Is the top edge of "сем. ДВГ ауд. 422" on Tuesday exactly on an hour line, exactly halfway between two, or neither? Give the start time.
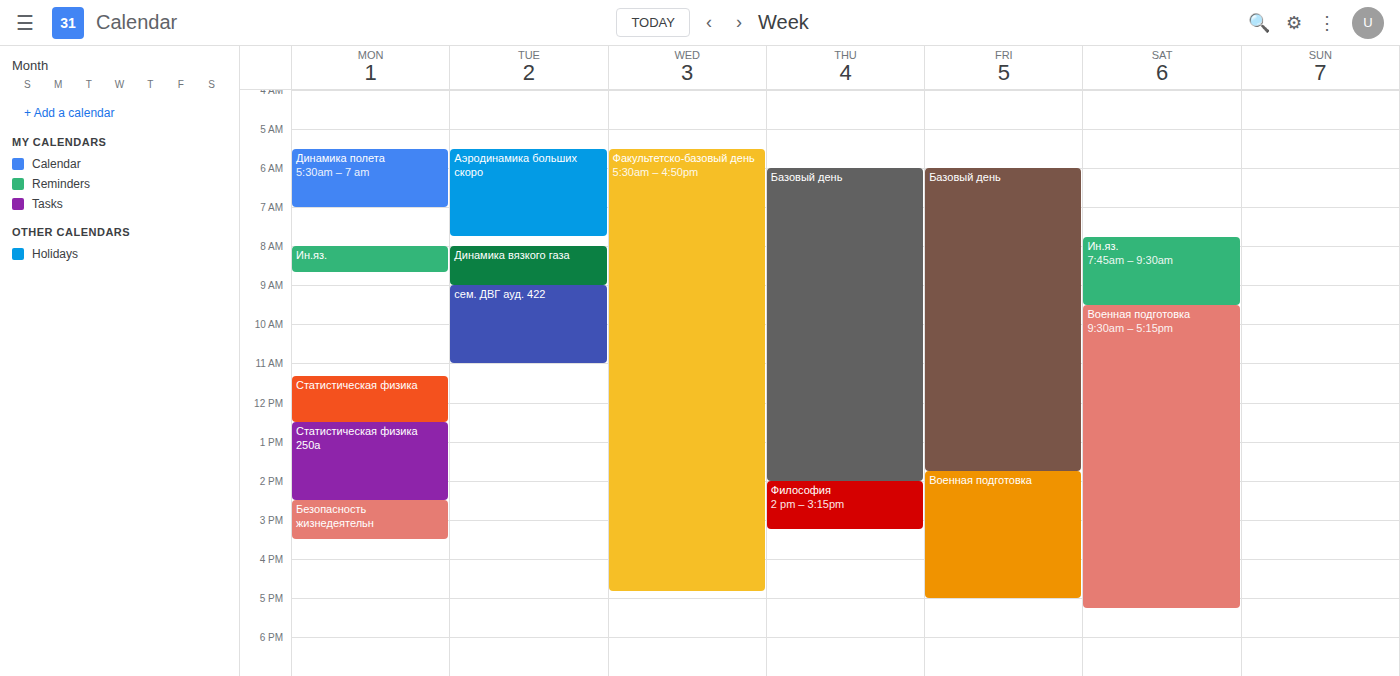
9:00 AM -- exactly on the 9 AM line.